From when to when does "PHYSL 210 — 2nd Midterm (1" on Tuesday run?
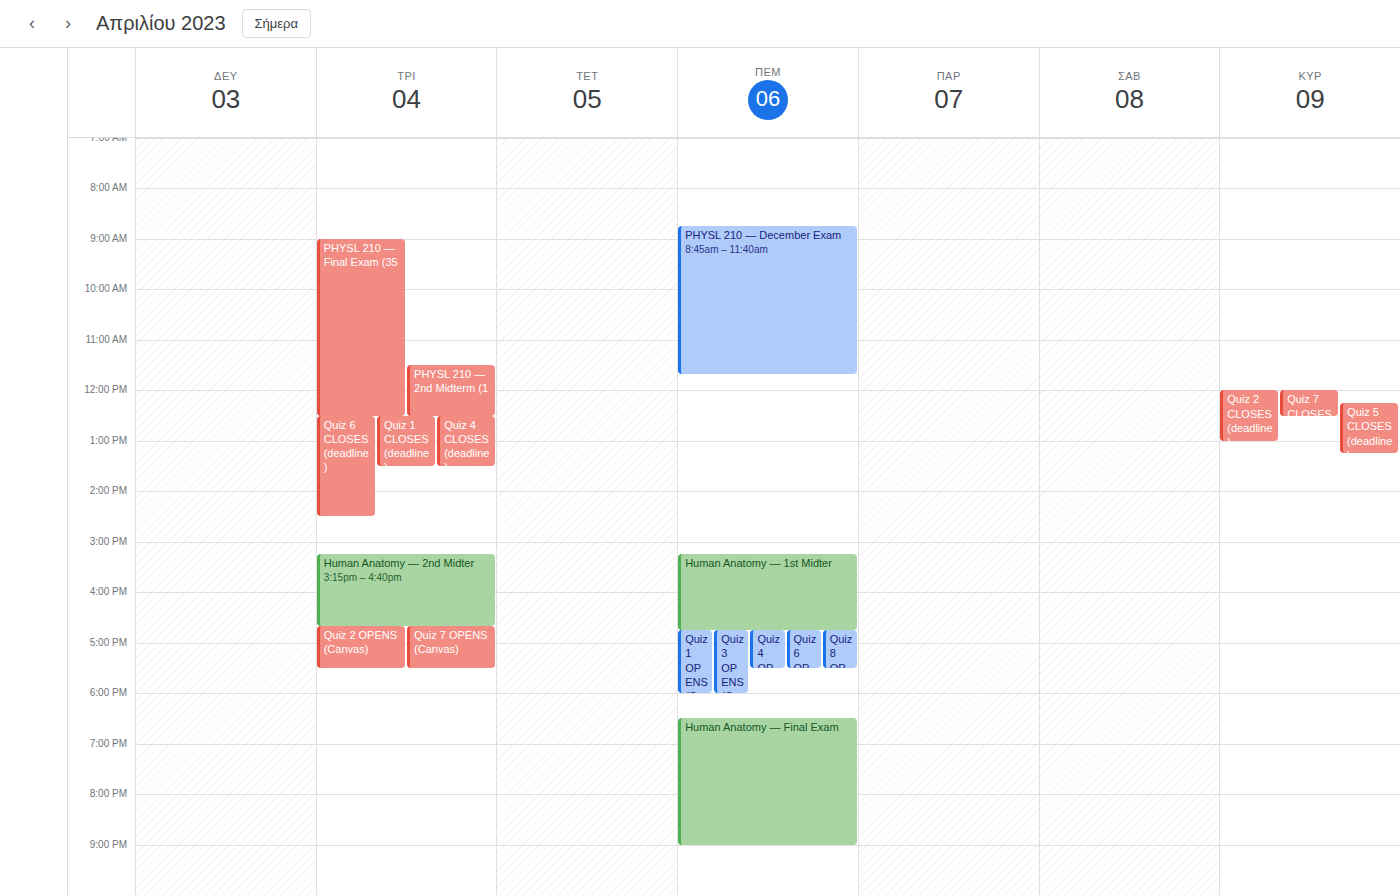
11:30 AM to 12:30 PM